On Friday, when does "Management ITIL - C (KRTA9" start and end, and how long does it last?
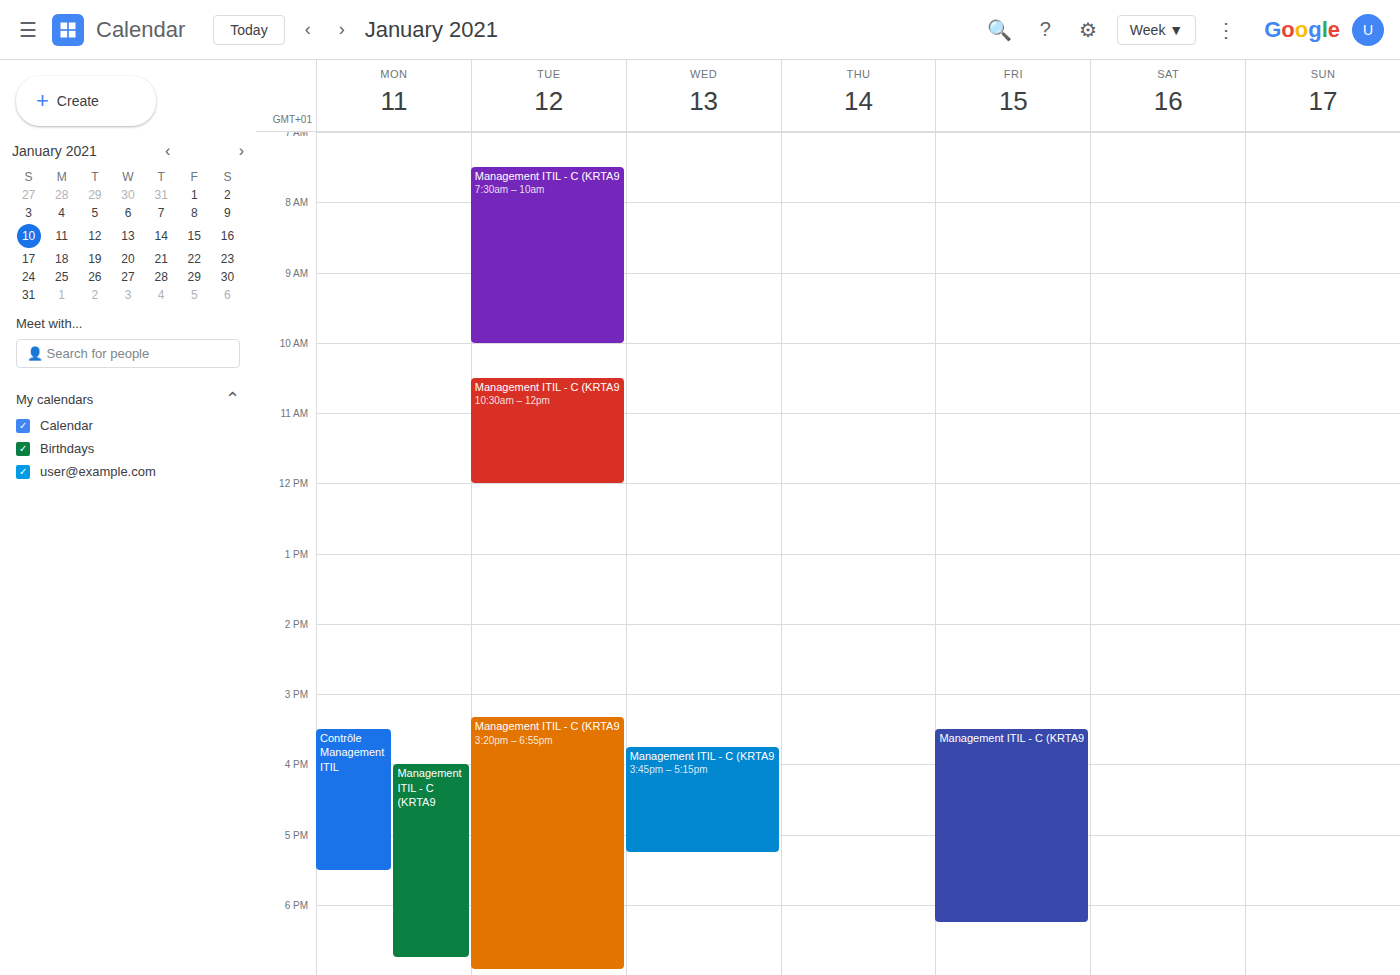
15:30 to 18:15, 2 hours 45 minutes